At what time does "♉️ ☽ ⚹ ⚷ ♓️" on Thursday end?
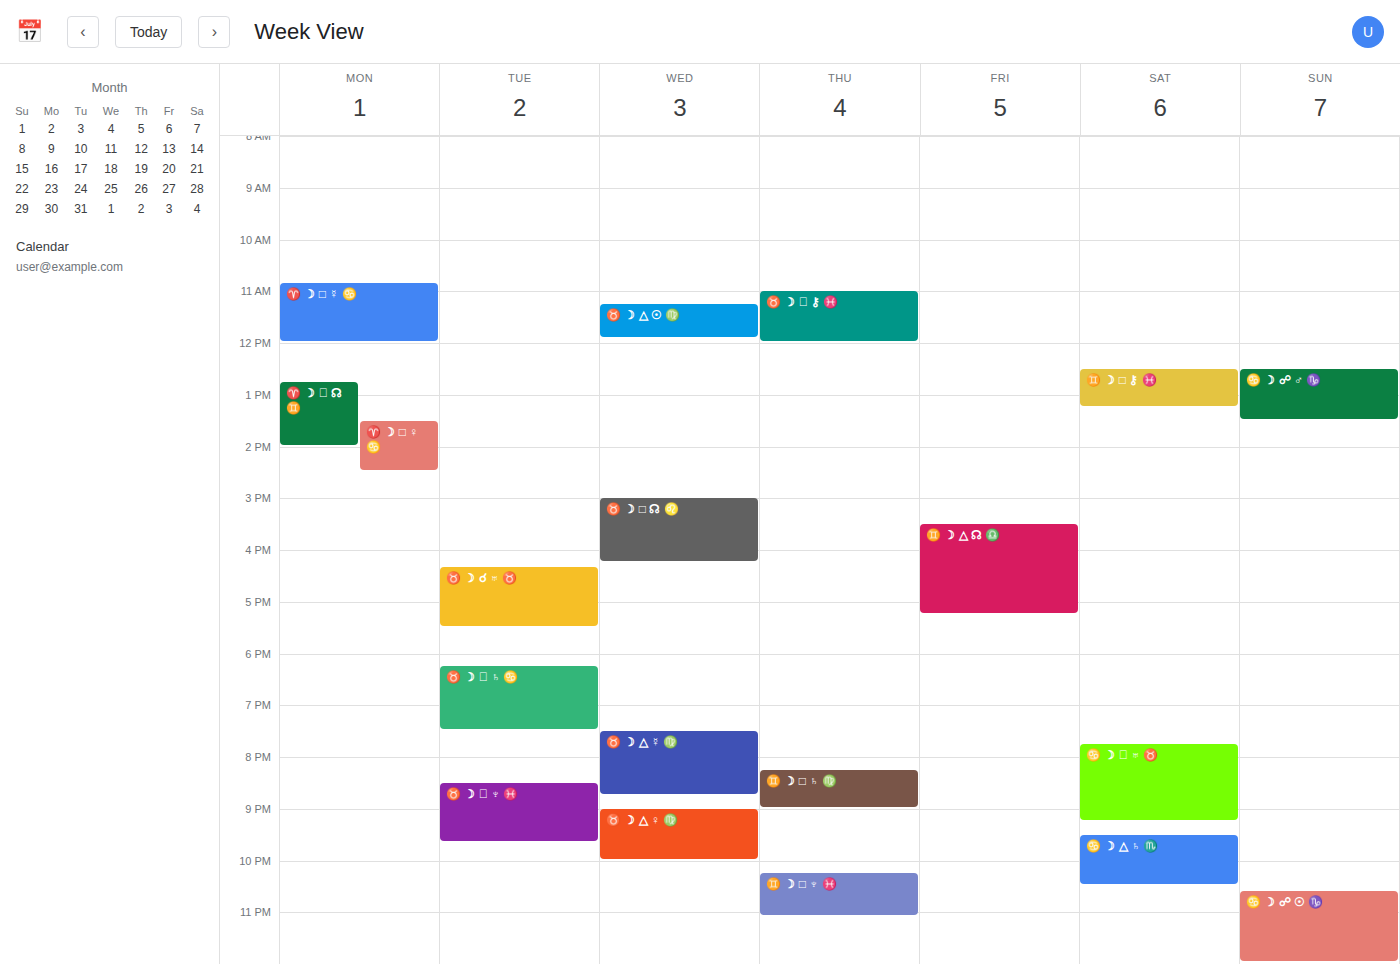
12:00 PM